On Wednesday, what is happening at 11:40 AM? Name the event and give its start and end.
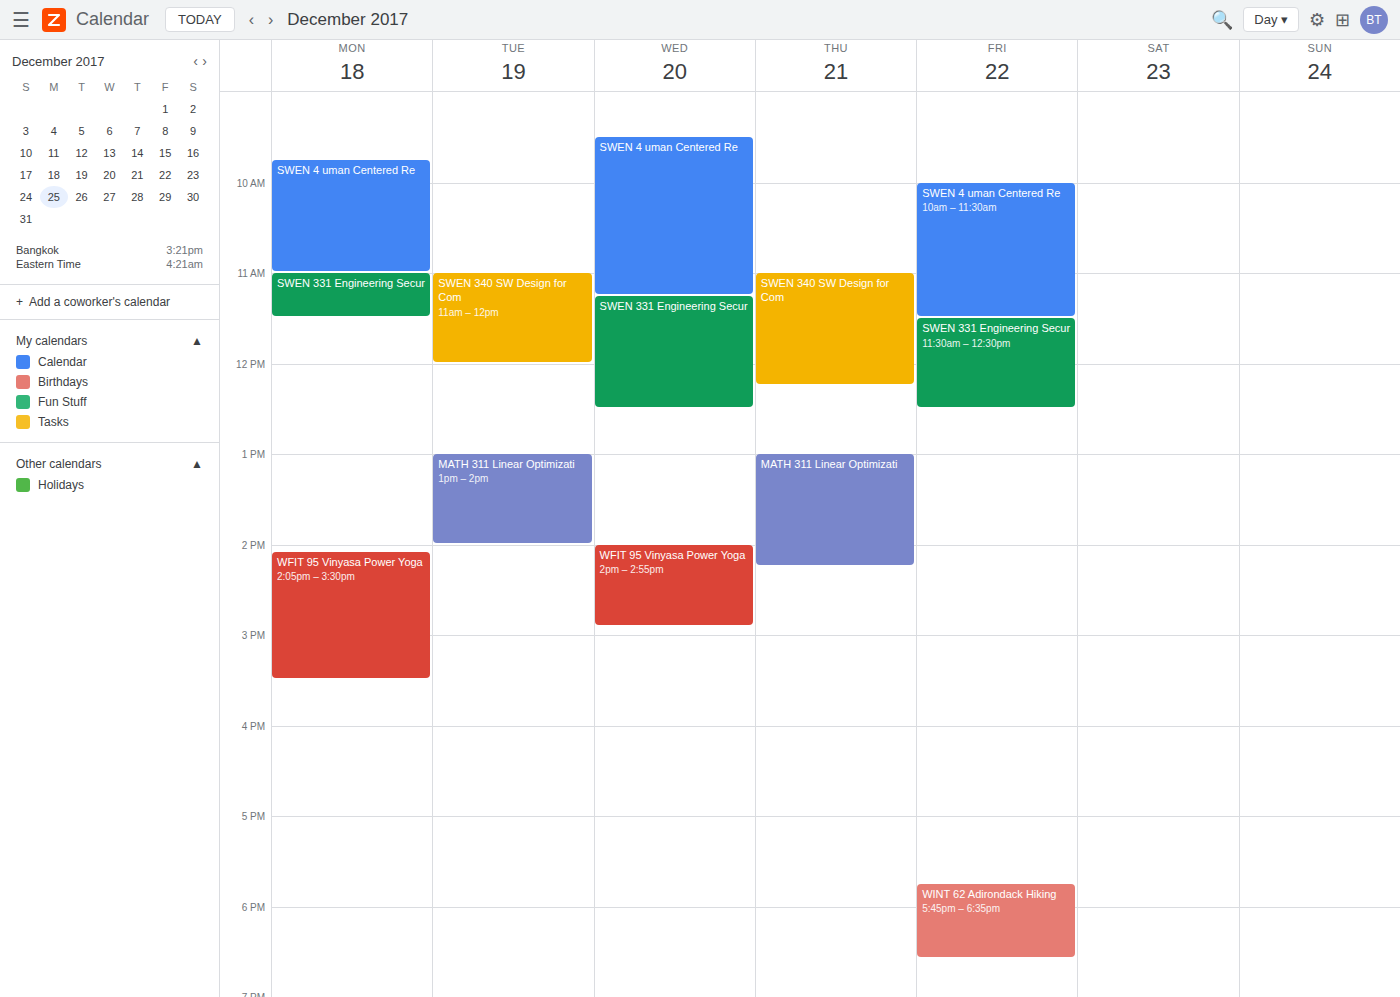
"SWEN 331 Engineering Secur", 11:15 AM to 12:30 PM